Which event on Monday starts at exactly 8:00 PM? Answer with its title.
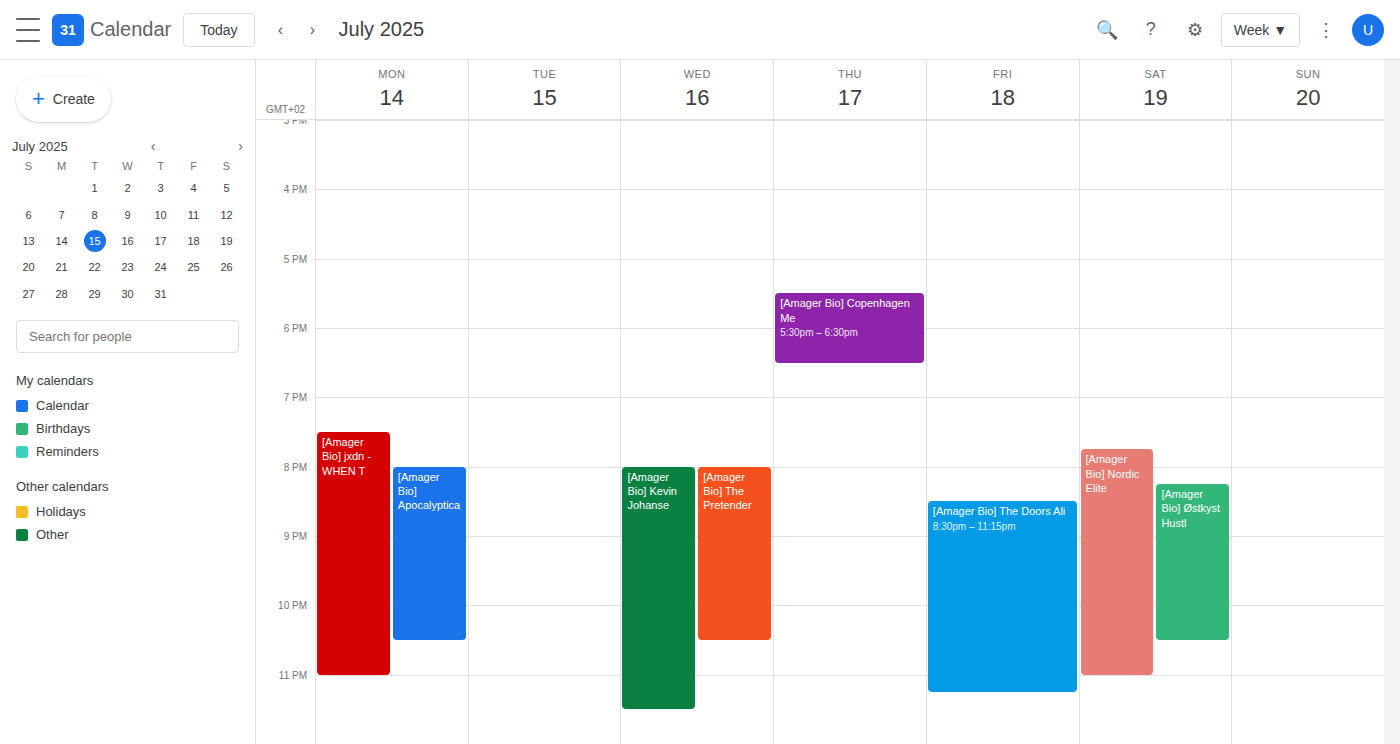
"[Amager Bio] Apocalyptica"